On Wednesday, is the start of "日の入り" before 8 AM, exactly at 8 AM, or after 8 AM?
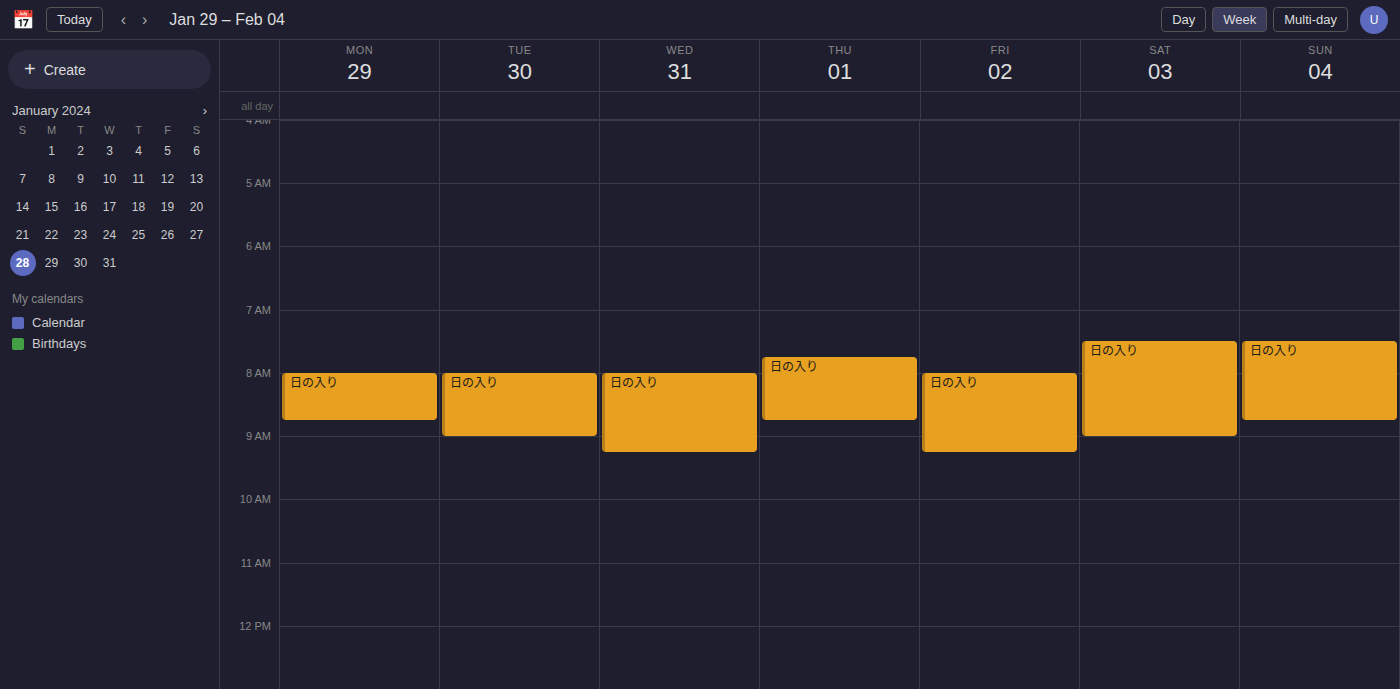
8:00 AM -- exactly at 8 AM, on the 8 AM line.